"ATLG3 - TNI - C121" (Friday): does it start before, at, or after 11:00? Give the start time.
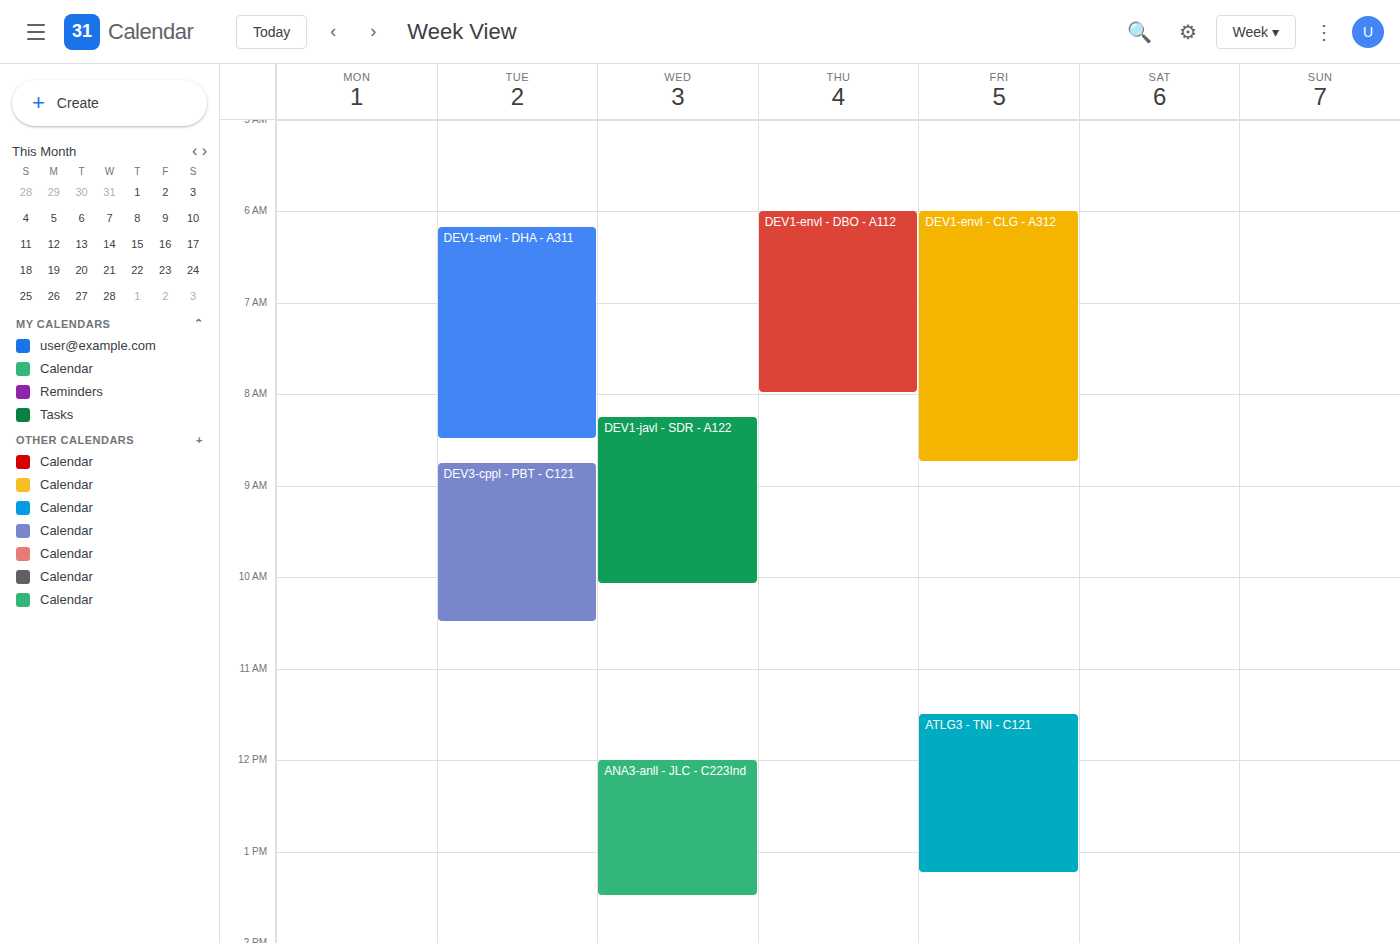
11:30 -- after 11:00, 30 minutes below the 11:00 line.